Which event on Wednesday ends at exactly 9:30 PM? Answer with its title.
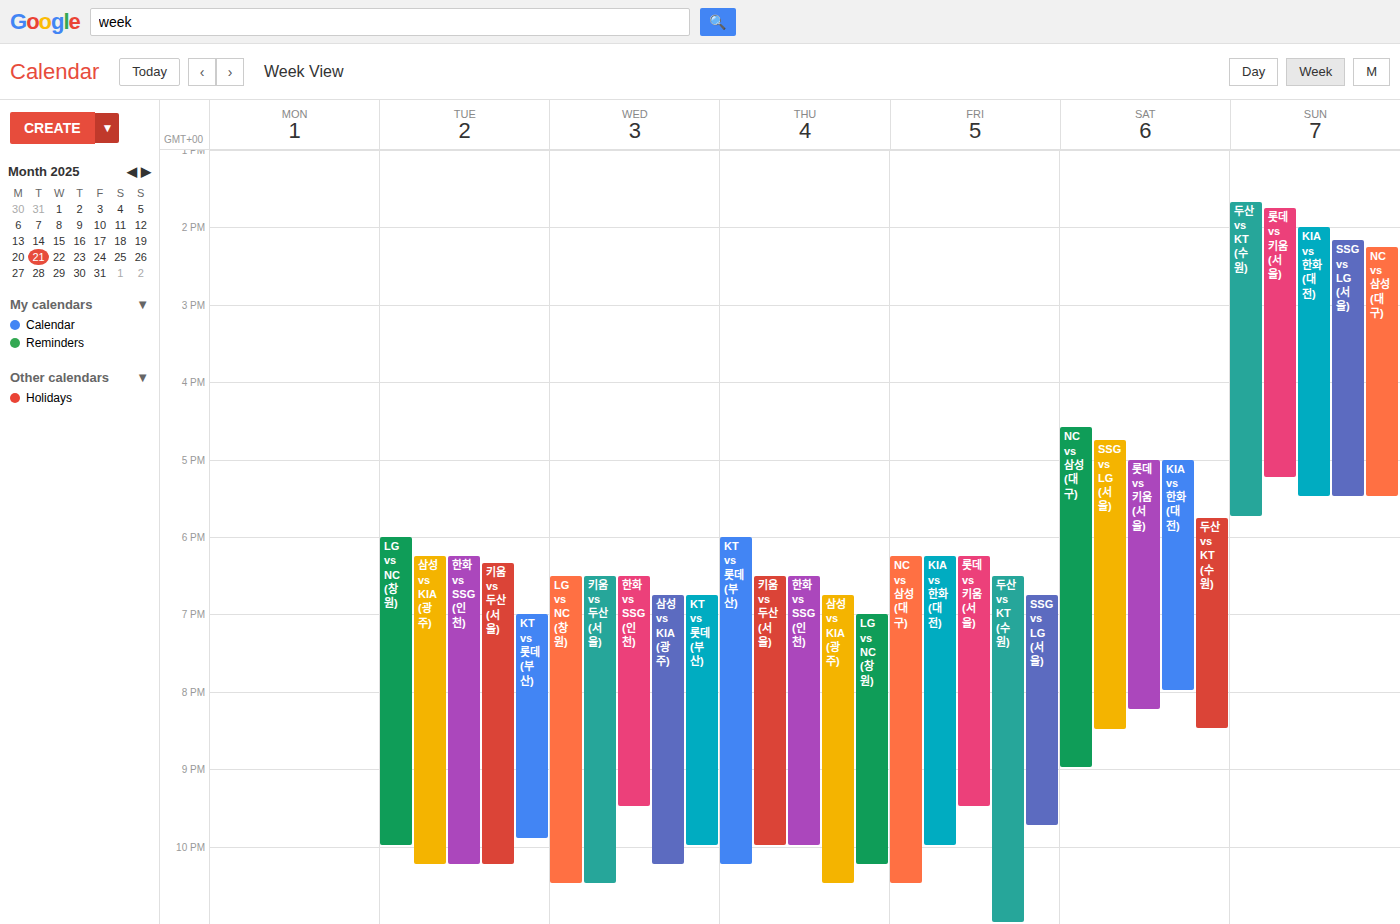
"한화 vs SSG (인천)"